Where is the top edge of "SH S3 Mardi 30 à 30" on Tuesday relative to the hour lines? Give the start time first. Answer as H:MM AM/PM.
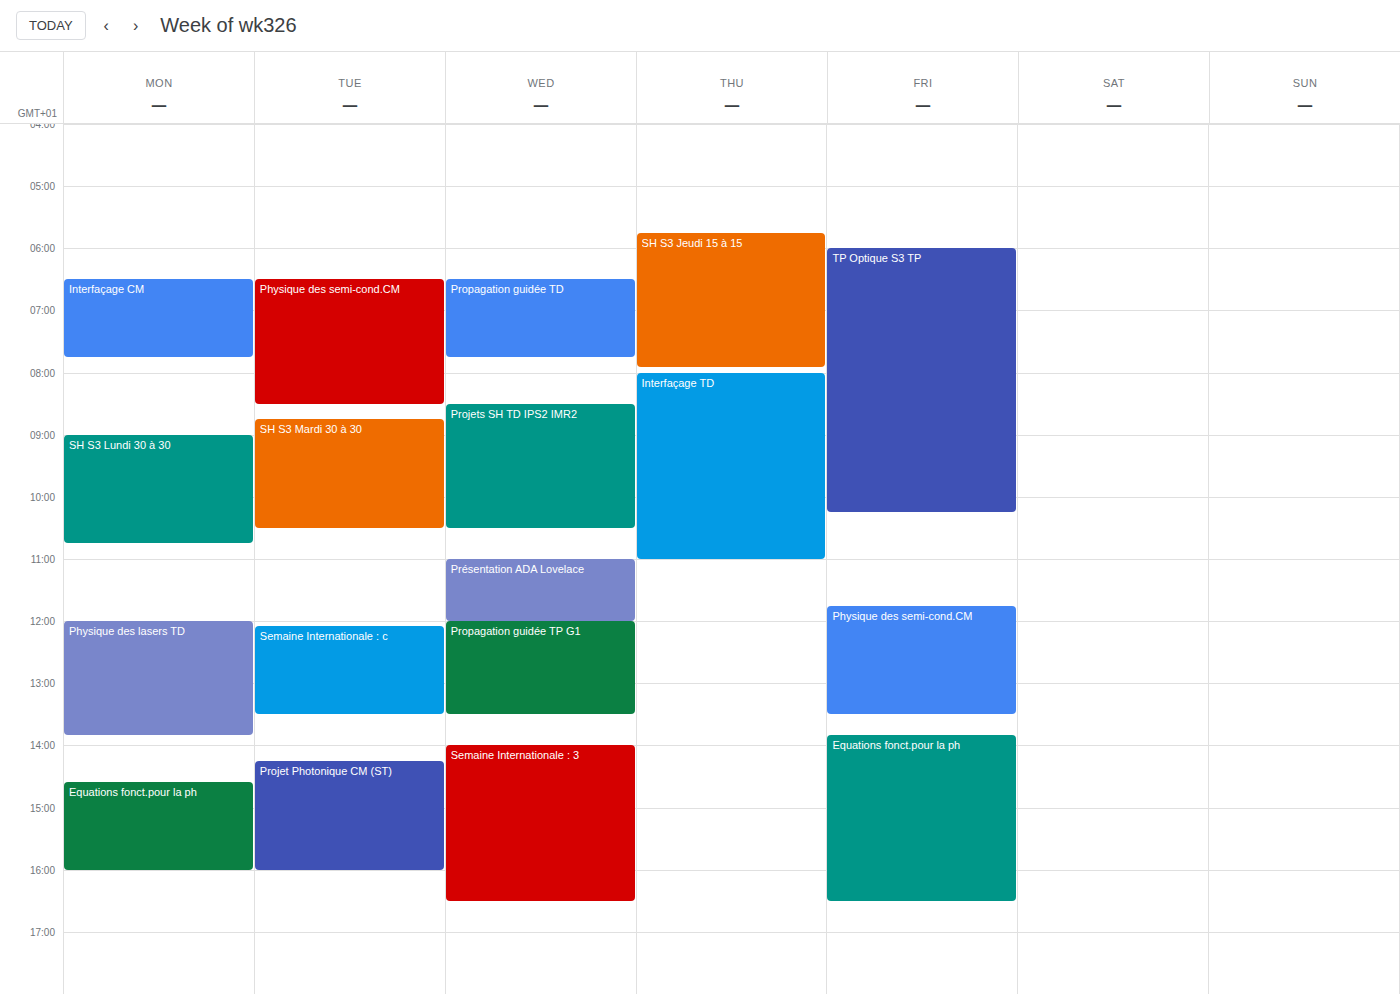
8:45 AM -- neither: three quarters of the way from the 8 AM line to the 9 AM line.